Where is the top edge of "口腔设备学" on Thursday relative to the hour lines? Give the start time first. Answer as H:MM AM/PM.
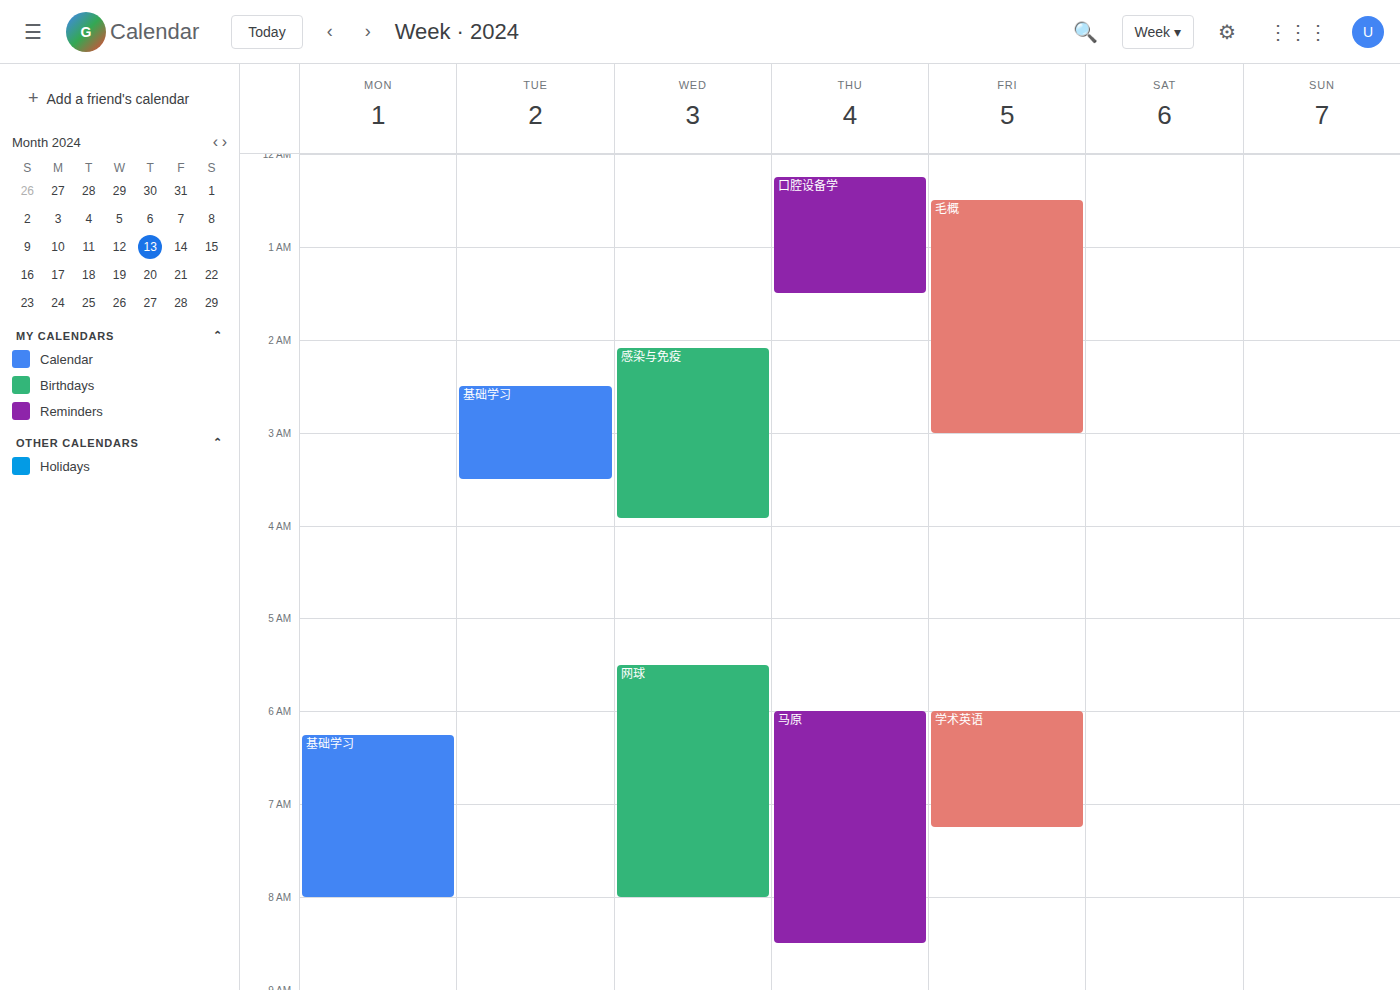
12:15 AM -- neither: a quarter of the way from the 12 AM line to the 1 AM line.